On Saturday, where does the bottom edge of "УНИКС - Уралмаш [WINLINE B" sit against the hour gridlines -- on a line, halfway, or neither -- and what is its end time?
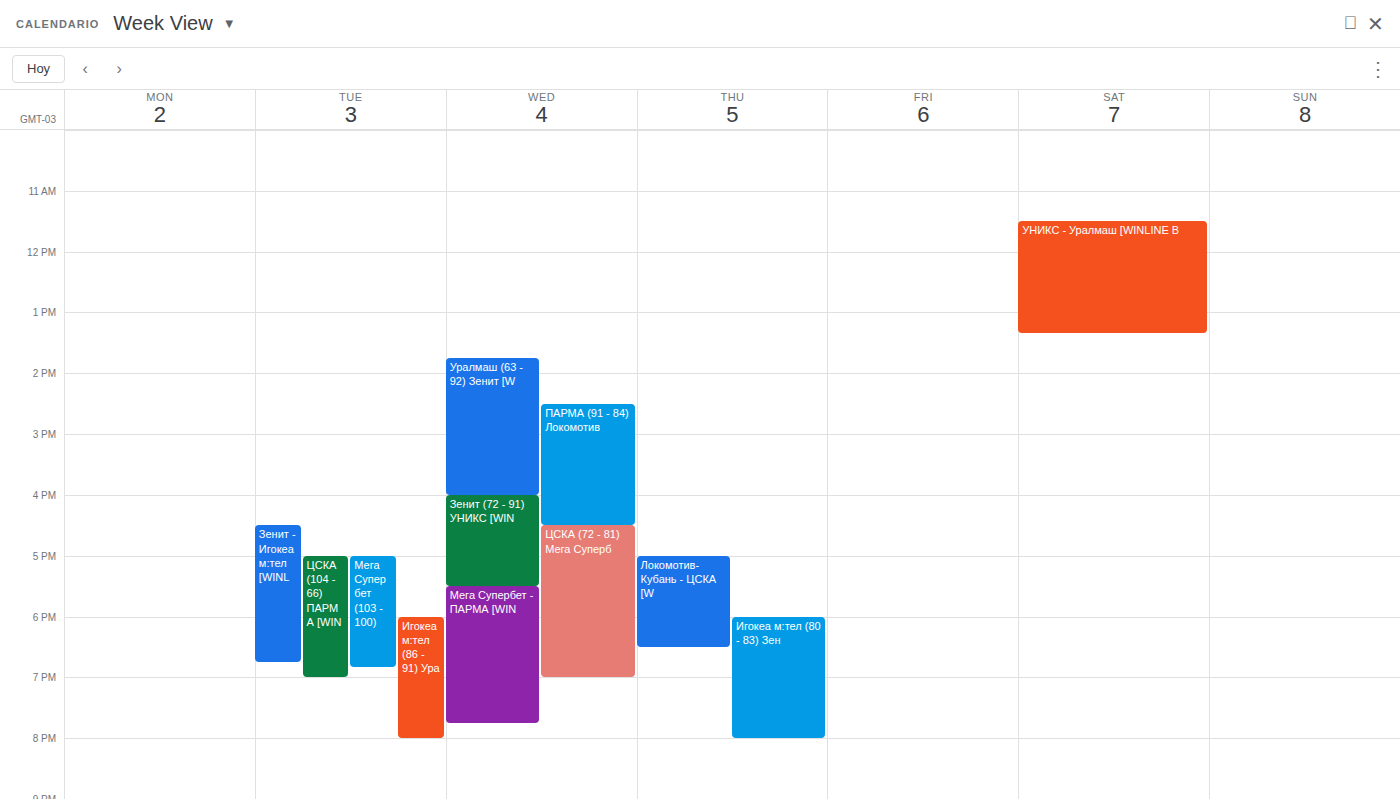
1:20 PM -- neither: 20 minutes below the 1 PM line and 40 minutes above the 2 PM line.